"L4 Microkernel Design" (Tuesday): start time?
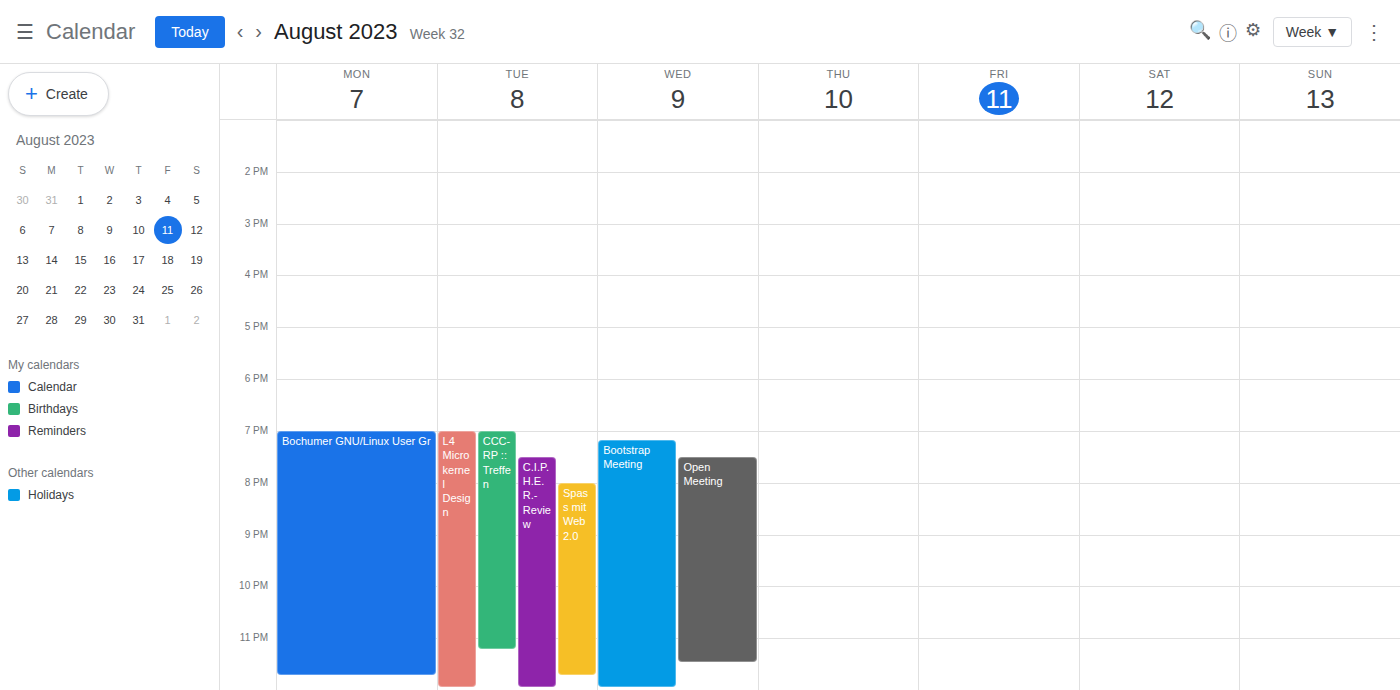
19:00